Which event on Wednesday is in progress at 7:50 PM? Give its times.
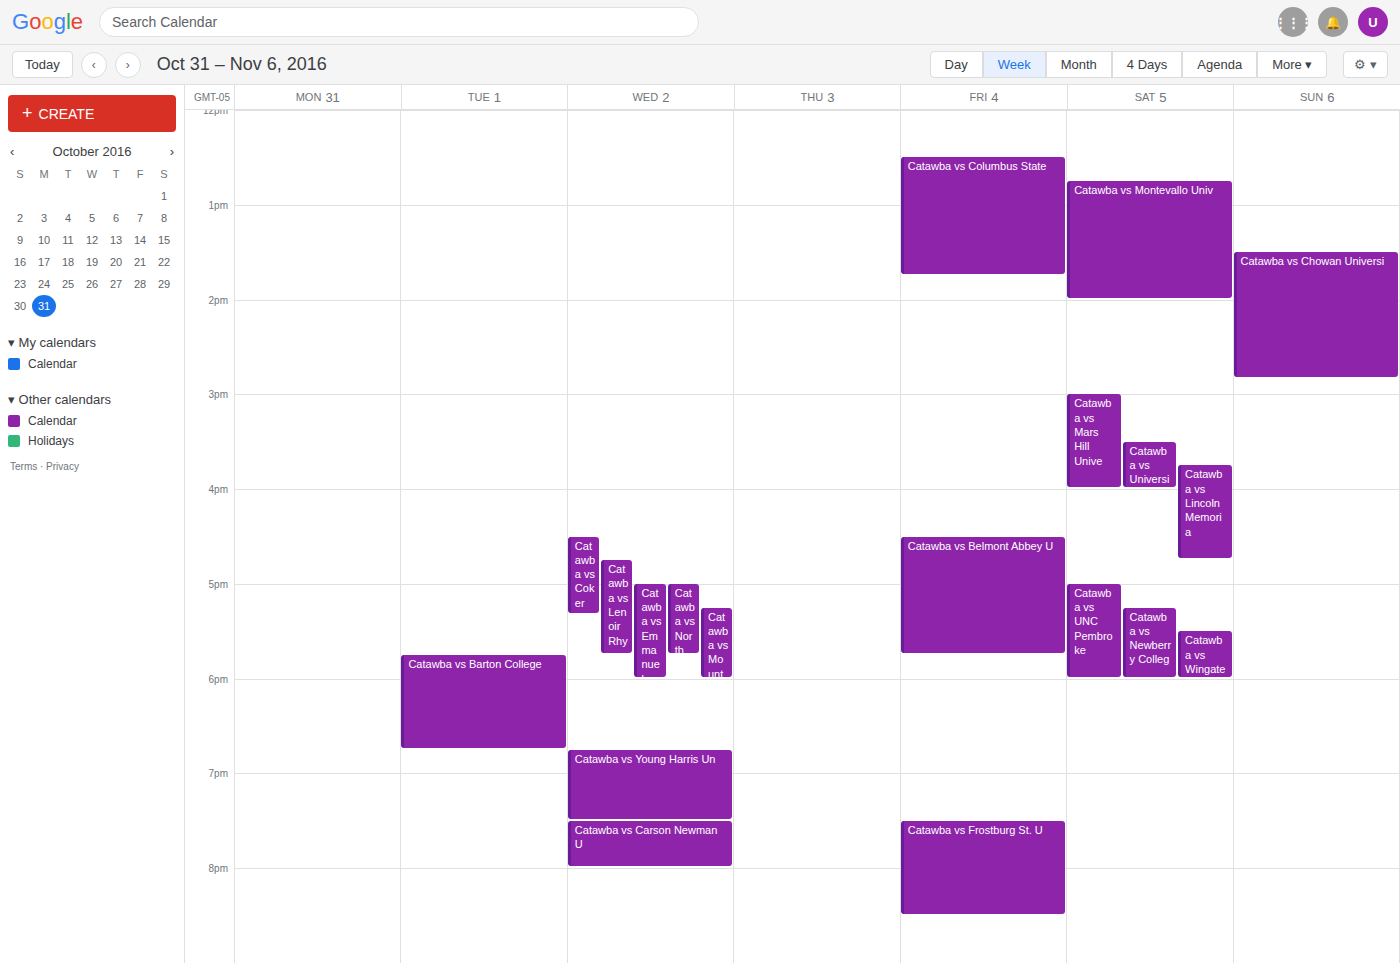
"Catawba vs Carson Newman U", 7:30 PM to 8:00 PM